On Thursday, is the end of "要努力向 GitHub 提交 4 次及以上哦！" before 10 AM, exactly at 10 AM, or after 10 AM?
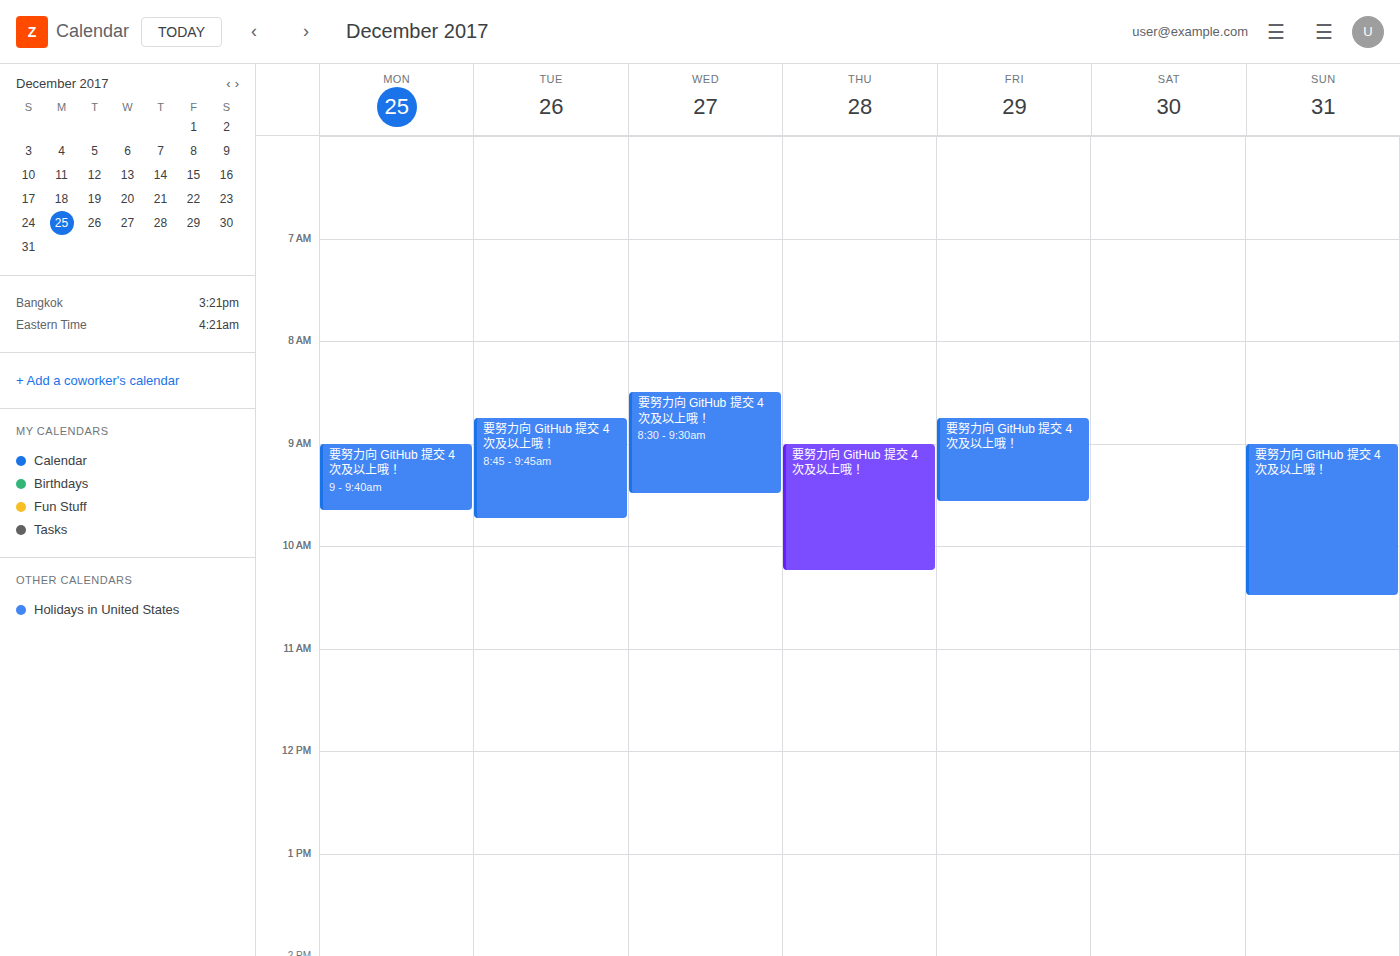
10:15 AM -- after 10 AM, 15 minutes below the 10 AM line.